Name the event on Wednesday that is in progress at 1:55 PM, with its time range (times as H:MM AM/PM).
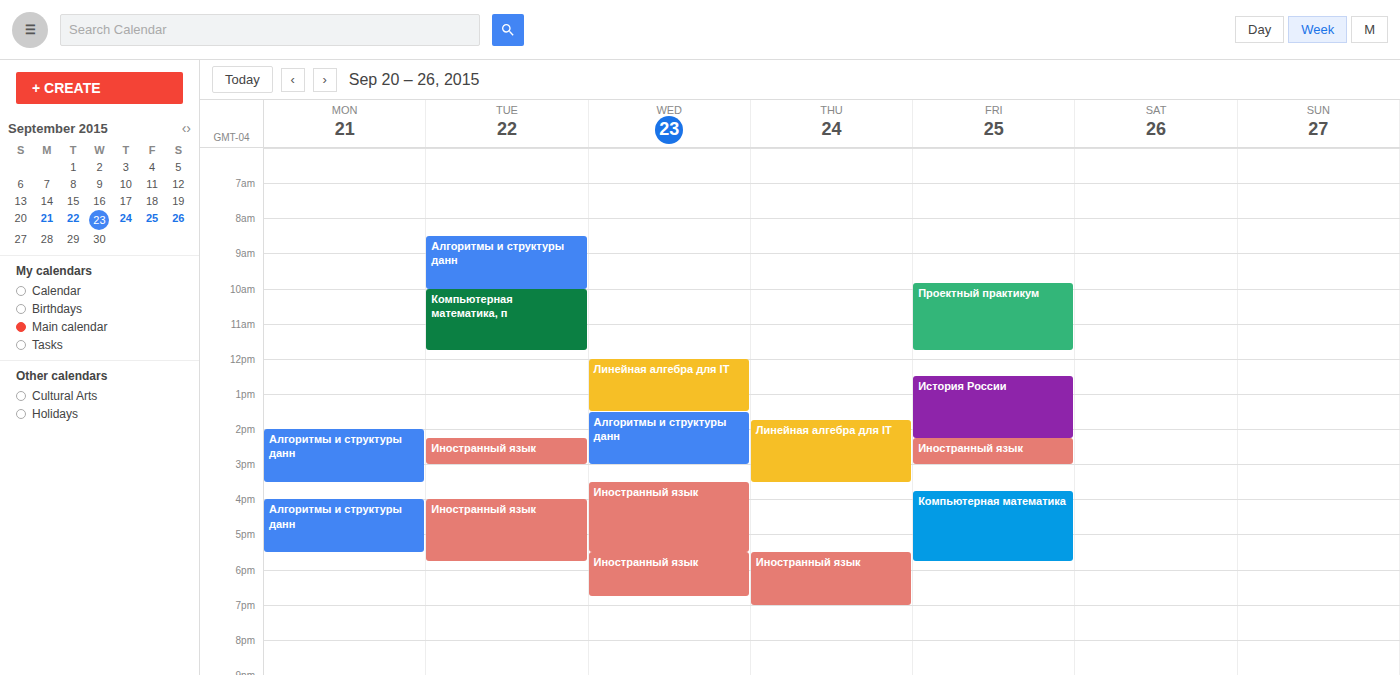
"Алгоритмы и структуры данн", 1:30 PM to 3:00 PM